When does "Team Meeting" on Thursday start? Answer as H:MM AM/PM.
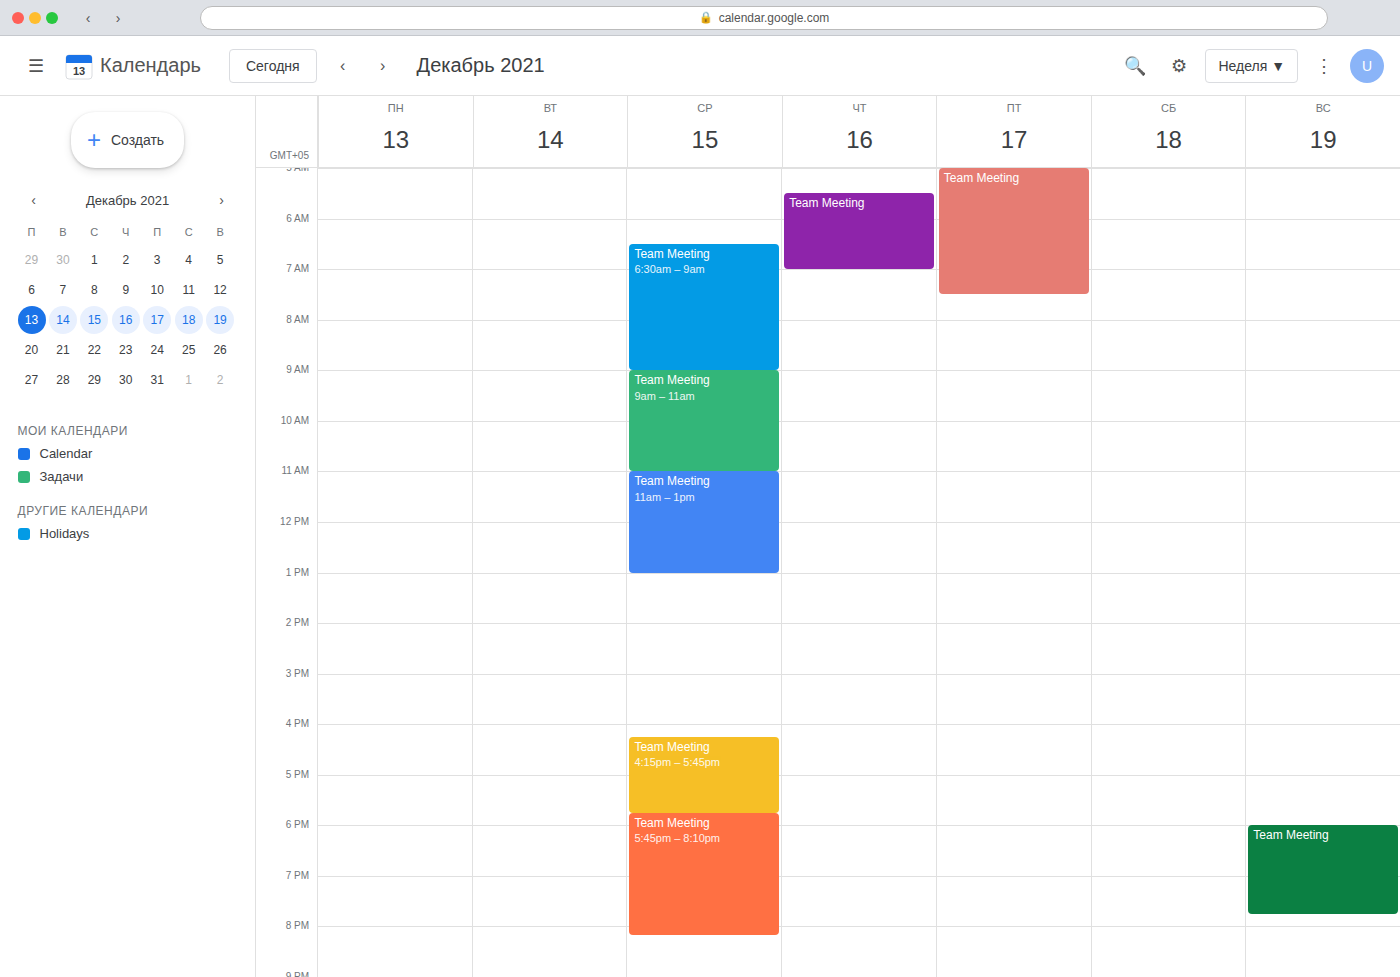
5:30 AM